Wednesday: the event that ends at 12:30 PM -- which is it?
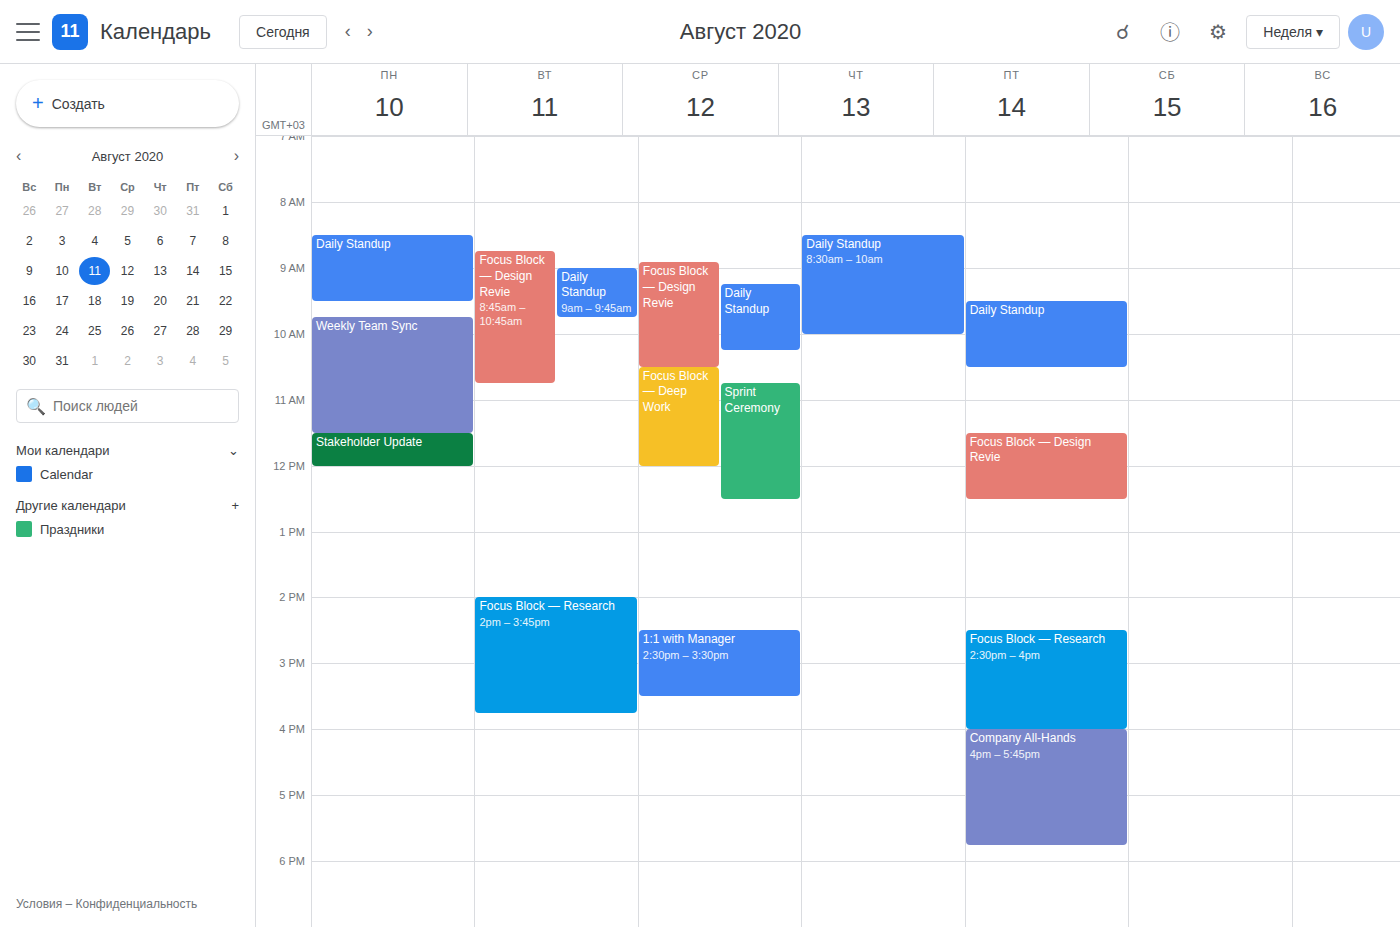
"Sprint Ceremony"